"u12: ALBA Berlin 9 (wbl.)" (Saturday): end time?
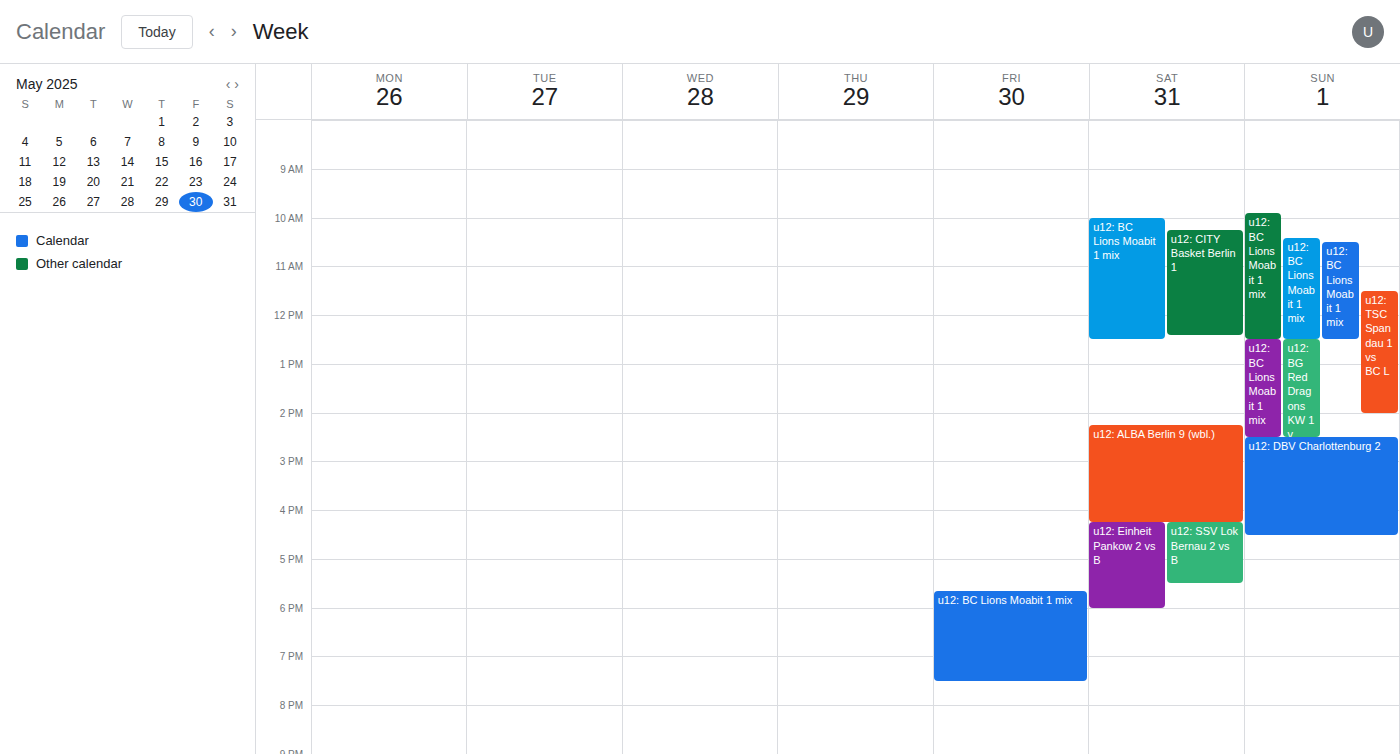
16:15